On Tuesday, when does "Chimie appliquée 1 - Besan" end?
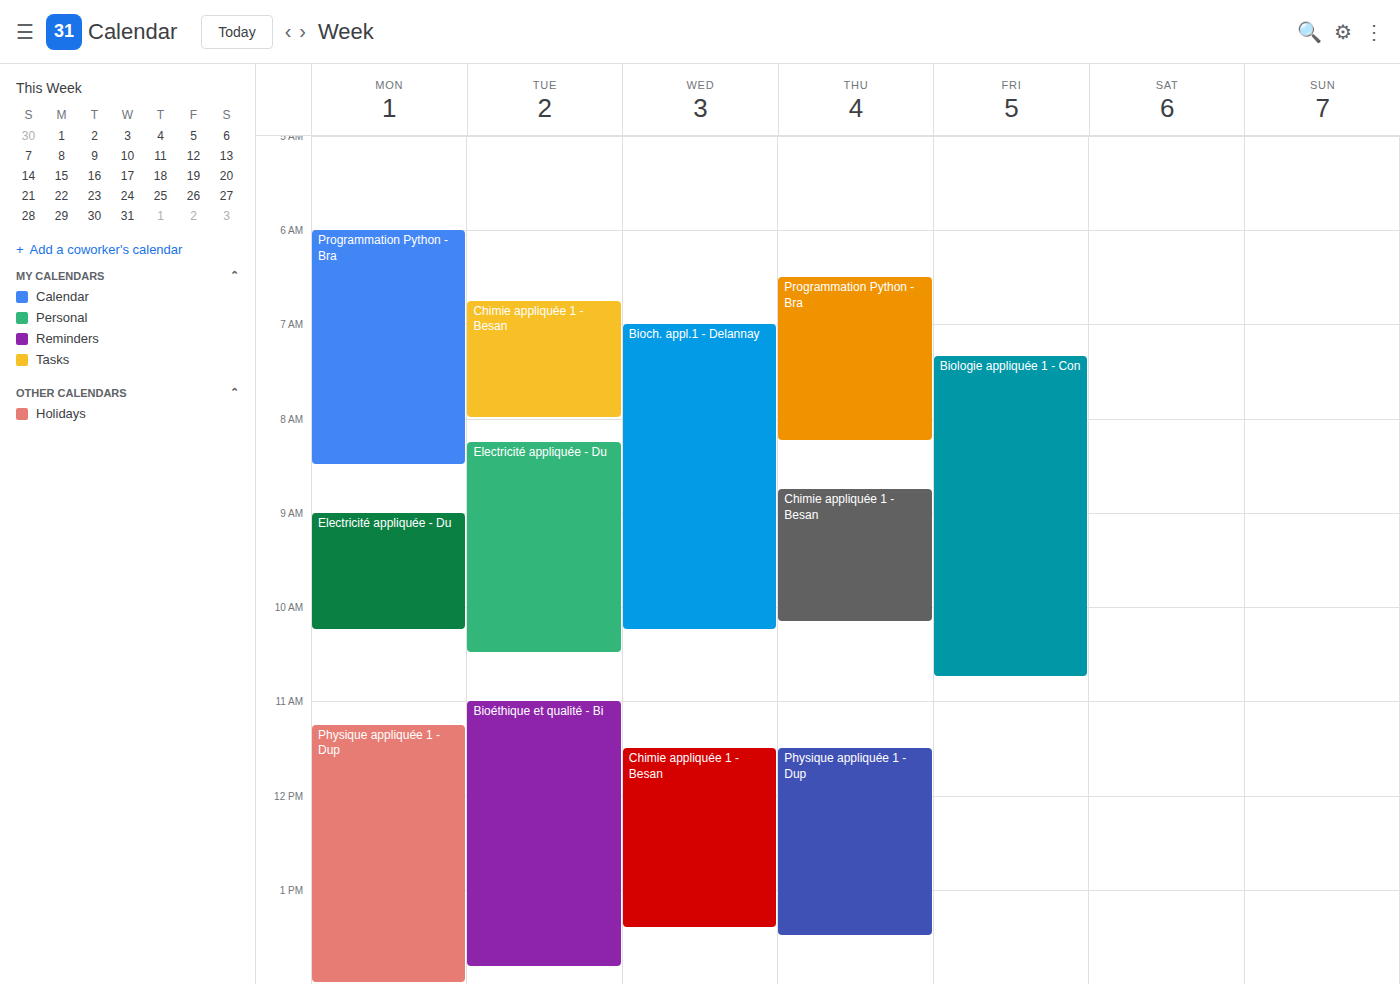
8:00 AM